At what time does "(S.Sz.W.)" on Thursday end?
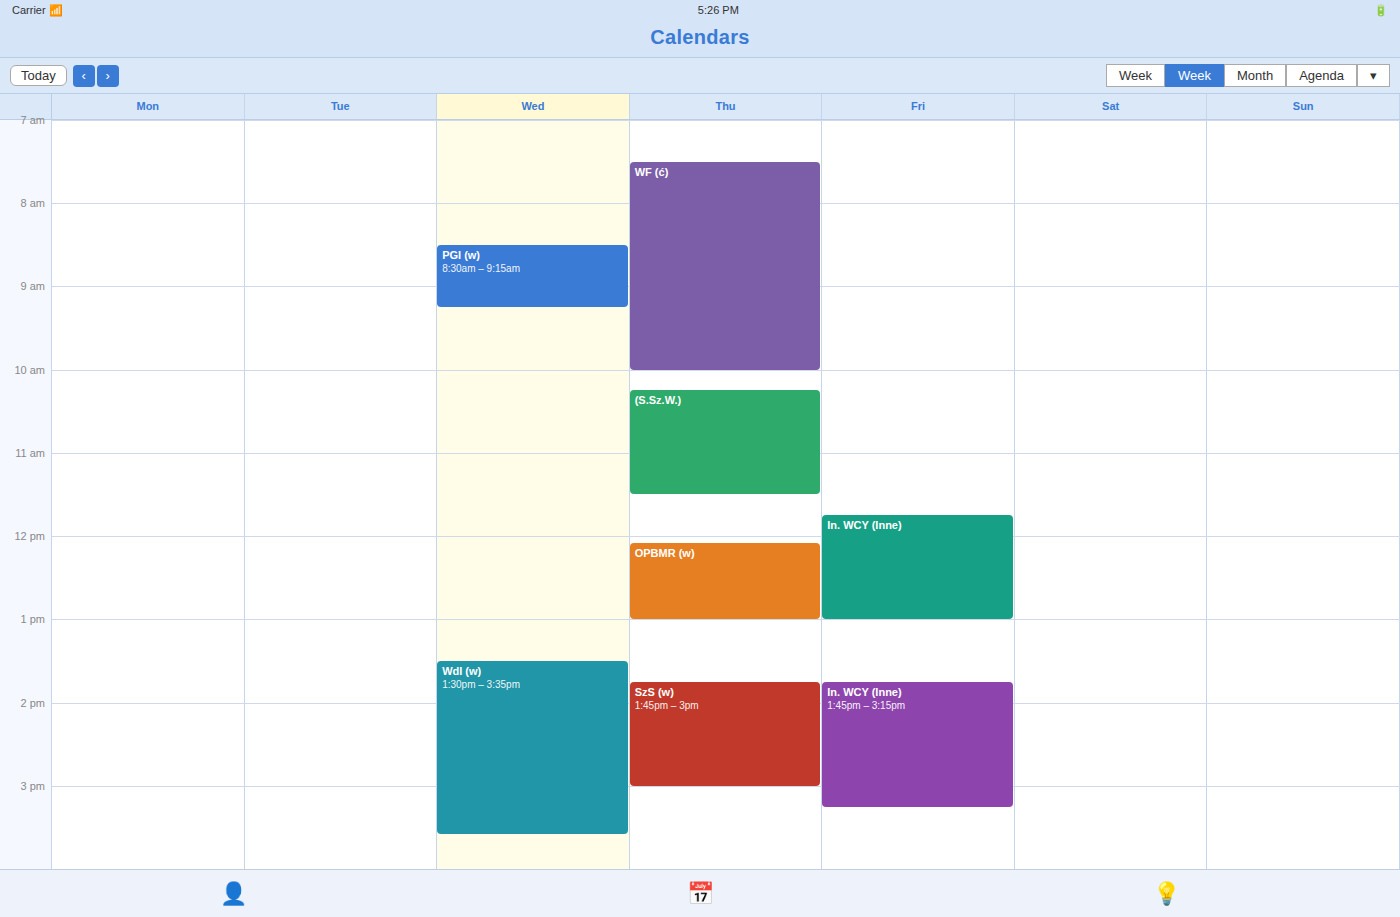
11:30 AM